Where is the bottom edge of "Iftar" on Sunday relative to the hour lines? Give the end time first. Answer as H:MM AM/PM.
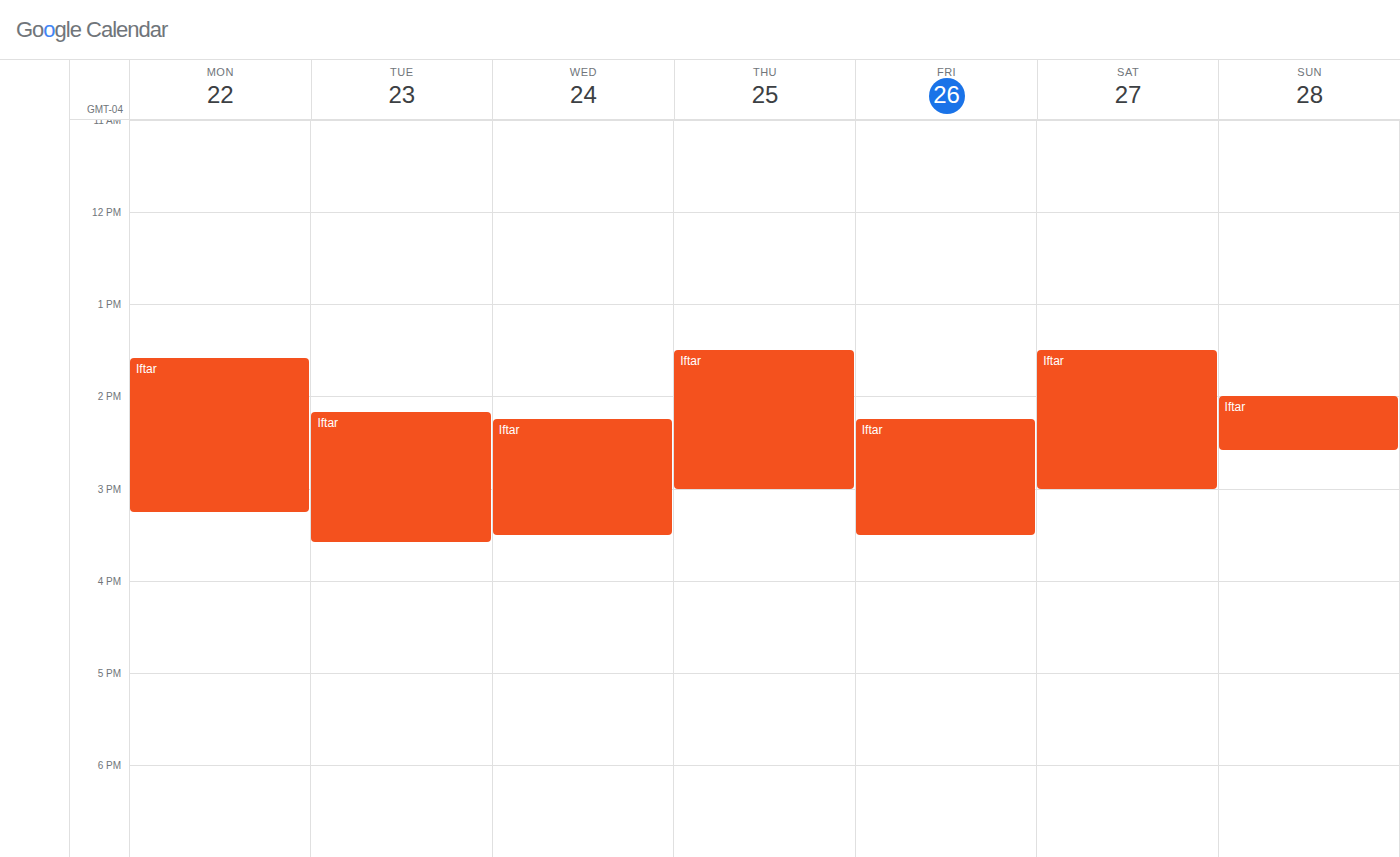
2:35 PM -- neither: 35 minutes below the 2 PM line and 25 minutes above the 3 PM line.